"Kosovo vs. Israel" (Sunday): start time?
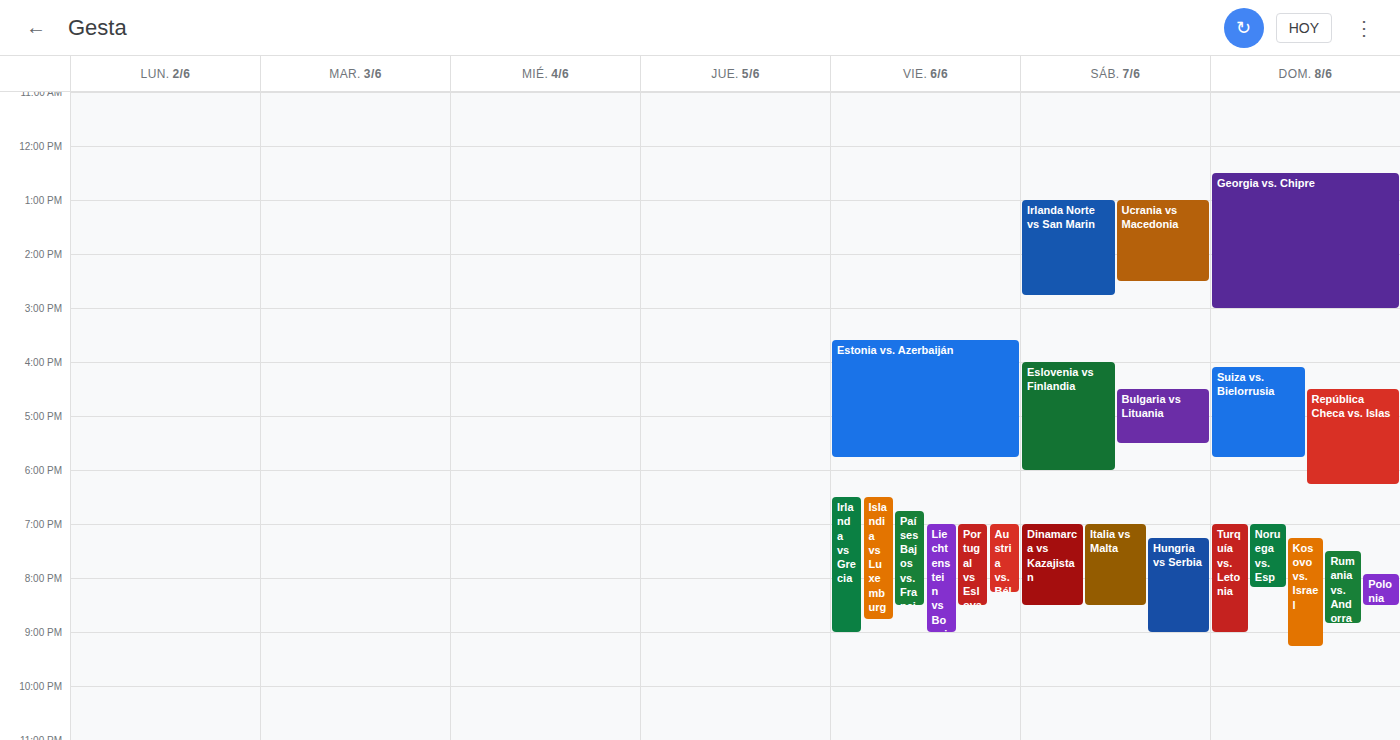
7:15 PM